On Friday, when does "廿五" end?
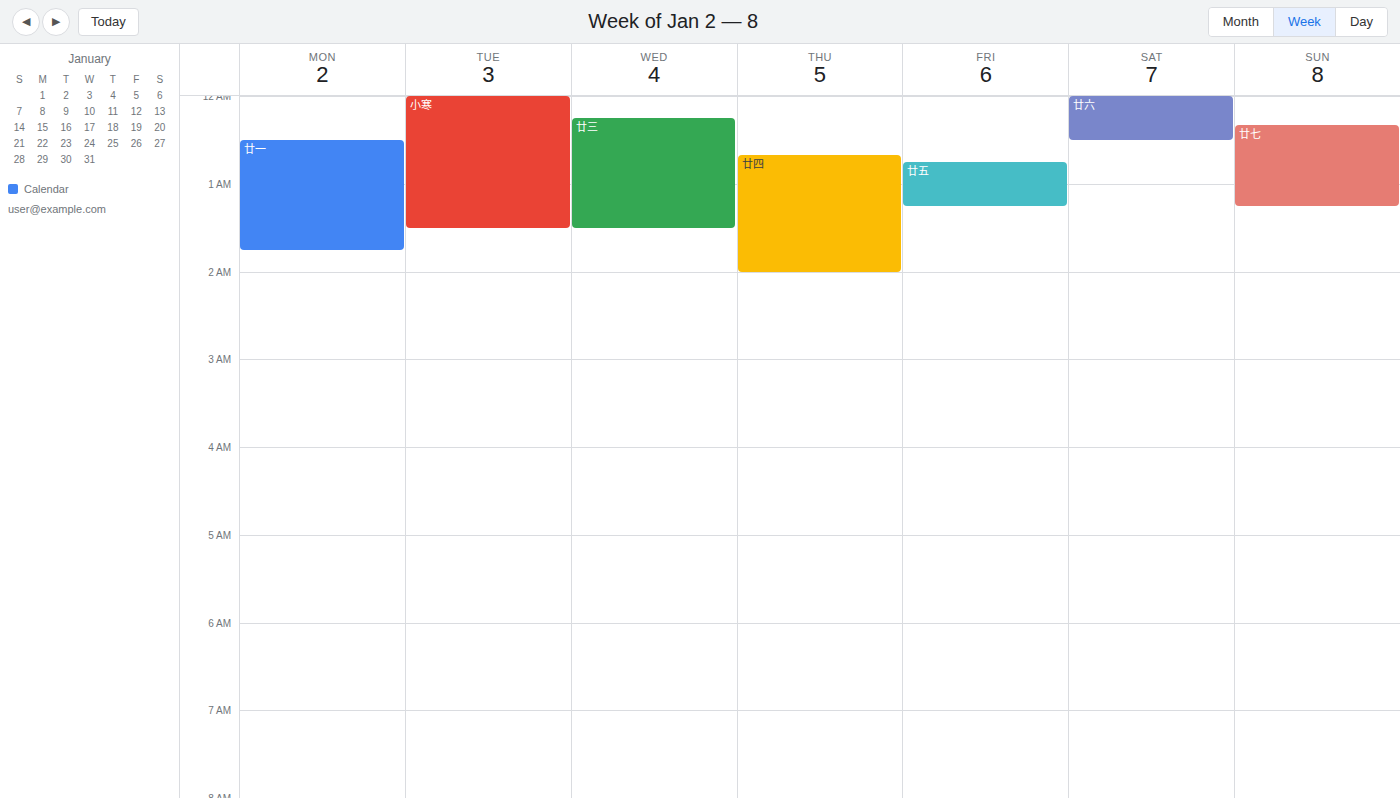
01:15